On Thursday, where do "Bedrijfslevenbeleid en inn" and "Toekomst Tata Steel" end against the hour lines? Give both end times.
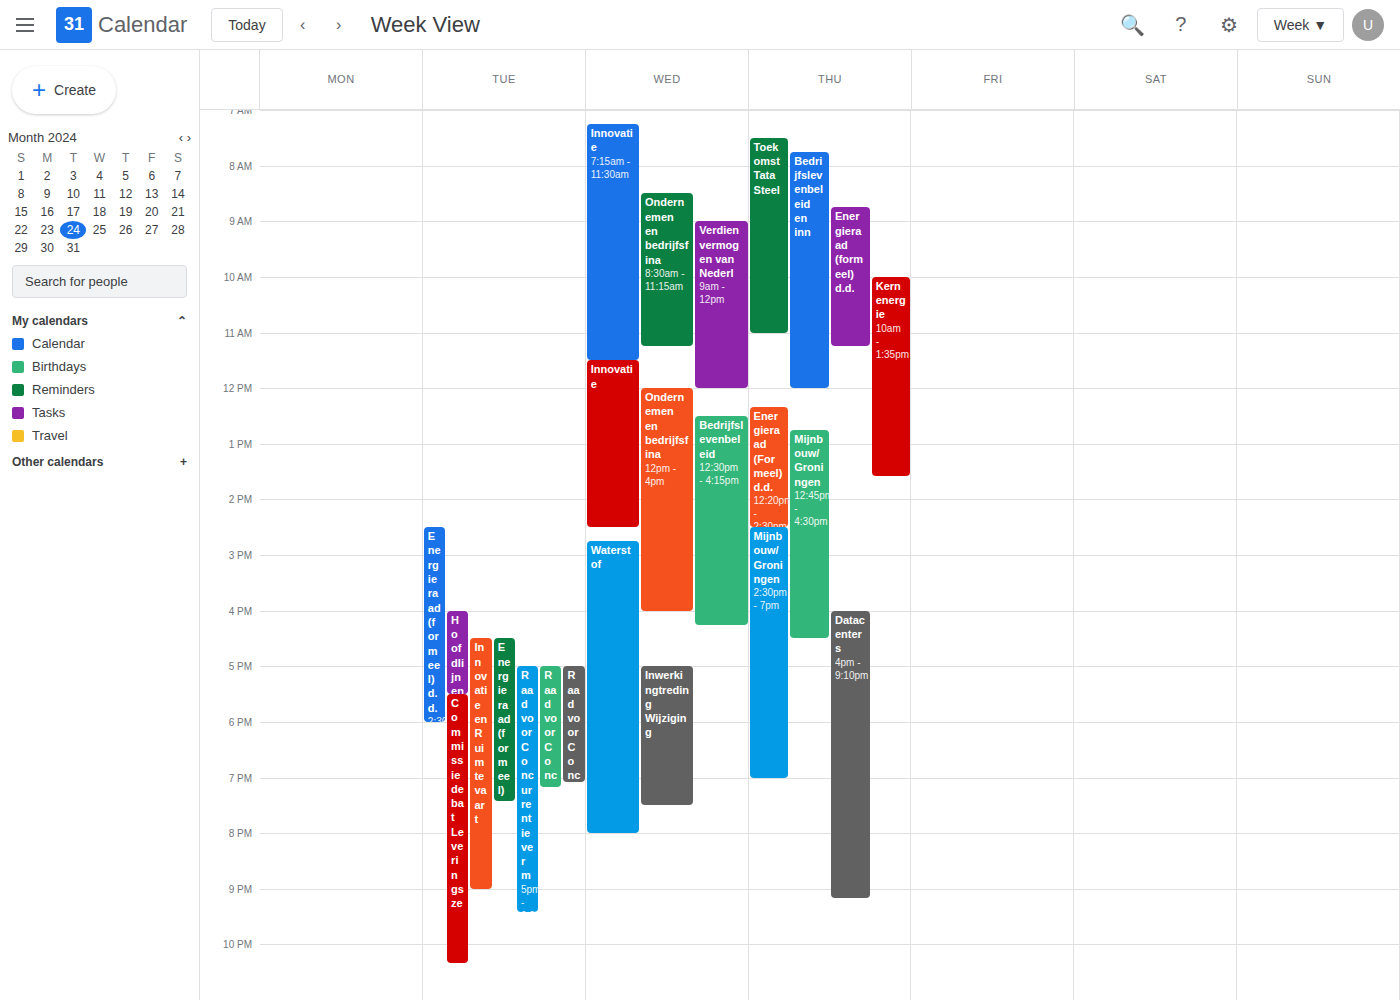
"Bedrijfslevenbeleid en inn": 12:00 PM, exactly on the 12 PM line. "Toekomst Tata Steel": 11:00 AM, exactly on the 11 AM line.